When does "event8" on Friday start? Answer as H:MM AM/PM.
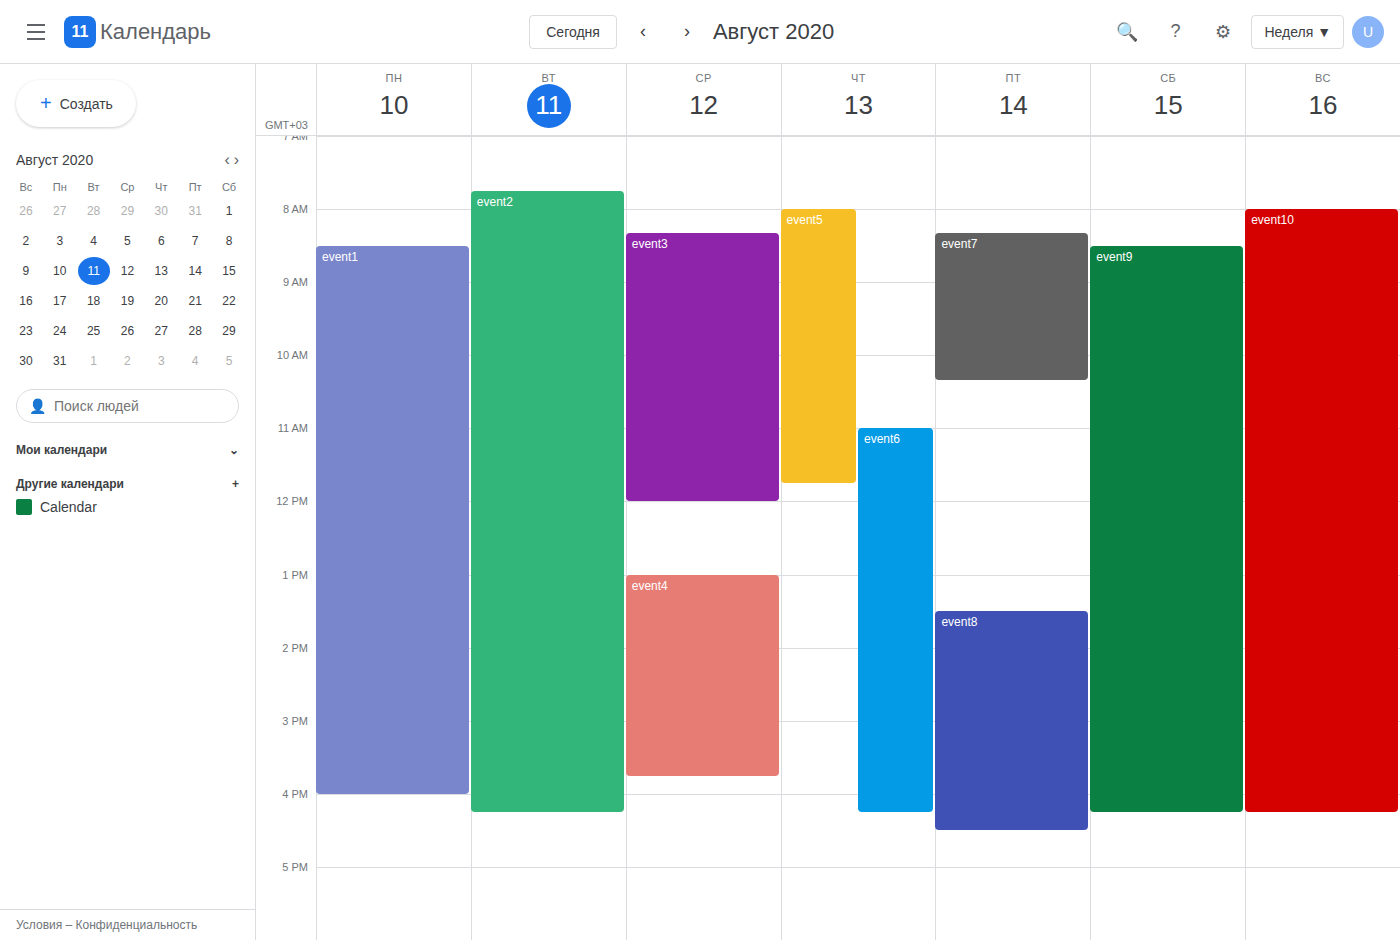
1:30 PM